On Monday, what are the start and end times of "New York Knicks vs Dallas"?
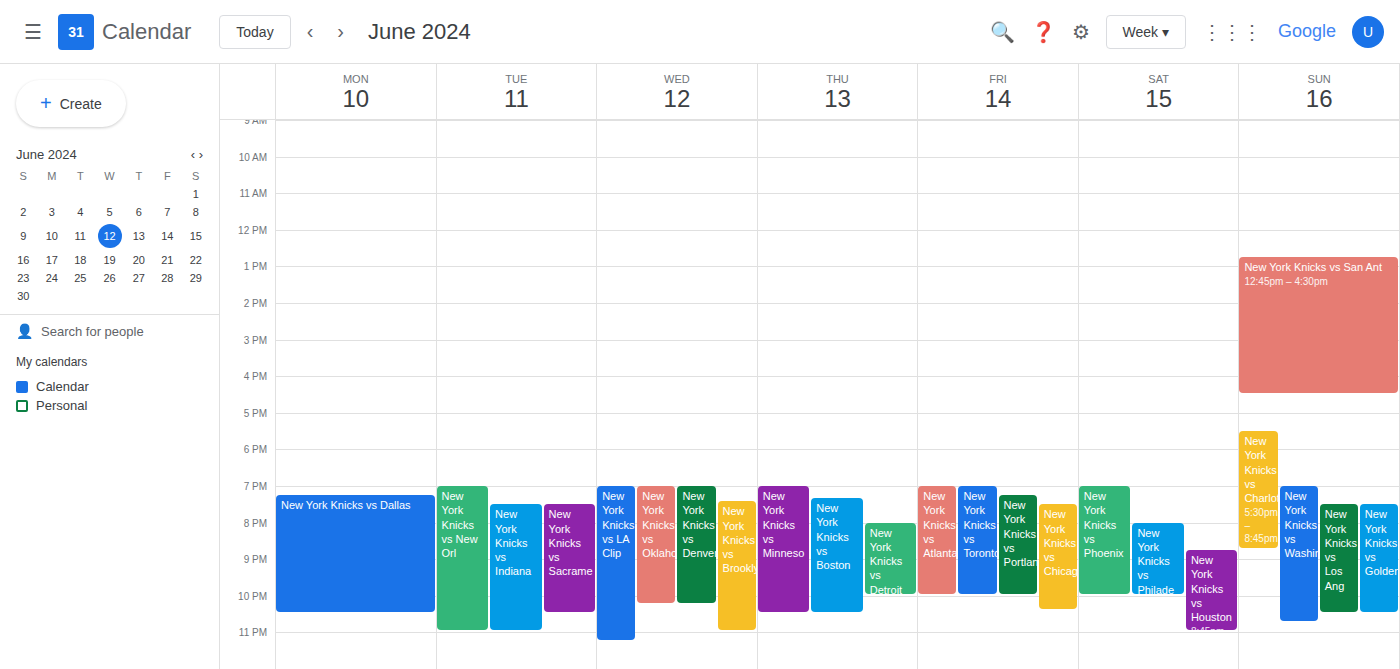
7:15 PM to 10:30 PM